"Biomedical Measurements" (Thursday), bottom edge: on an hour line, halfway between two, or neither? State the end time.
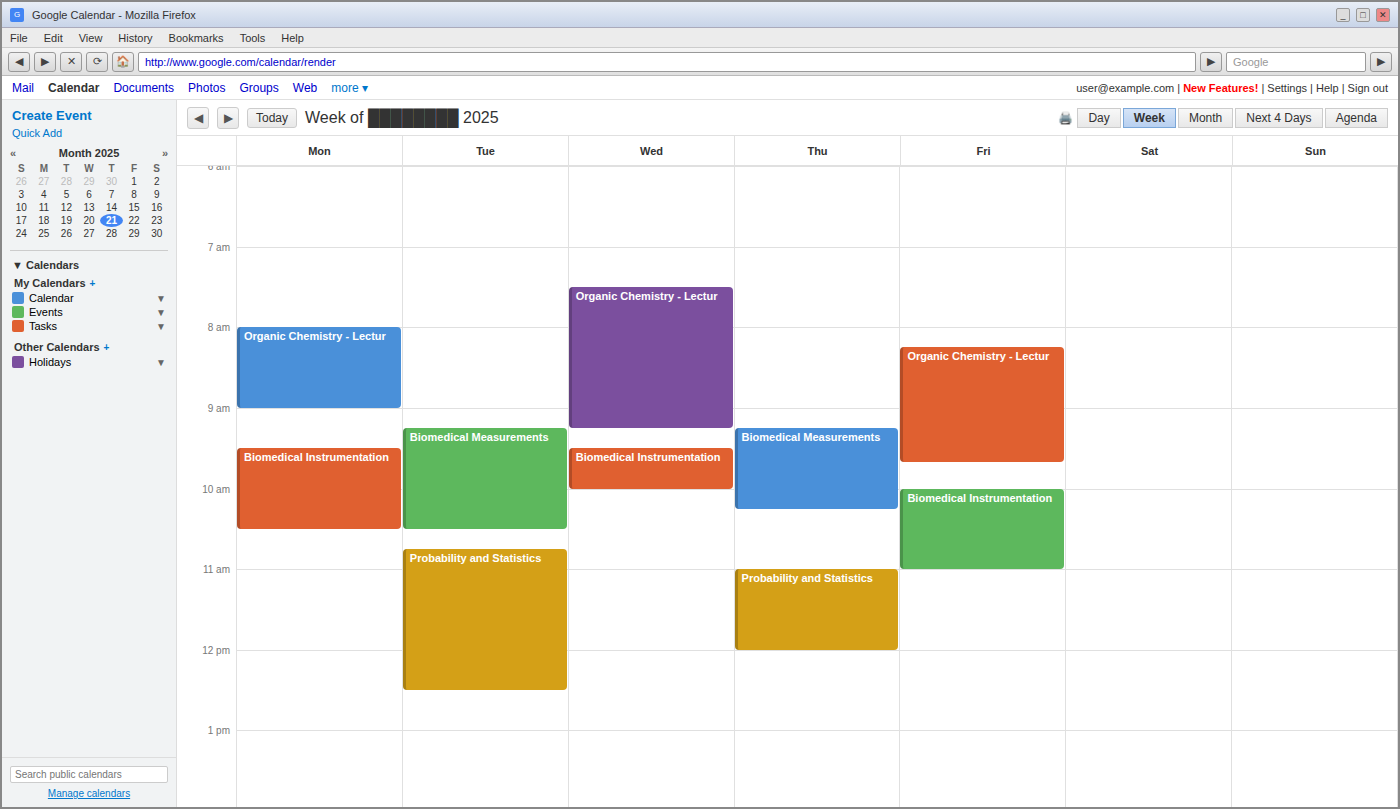
10:15 AM -- neither: a quarter of the way from the 10 AM line to the 11 AM line.